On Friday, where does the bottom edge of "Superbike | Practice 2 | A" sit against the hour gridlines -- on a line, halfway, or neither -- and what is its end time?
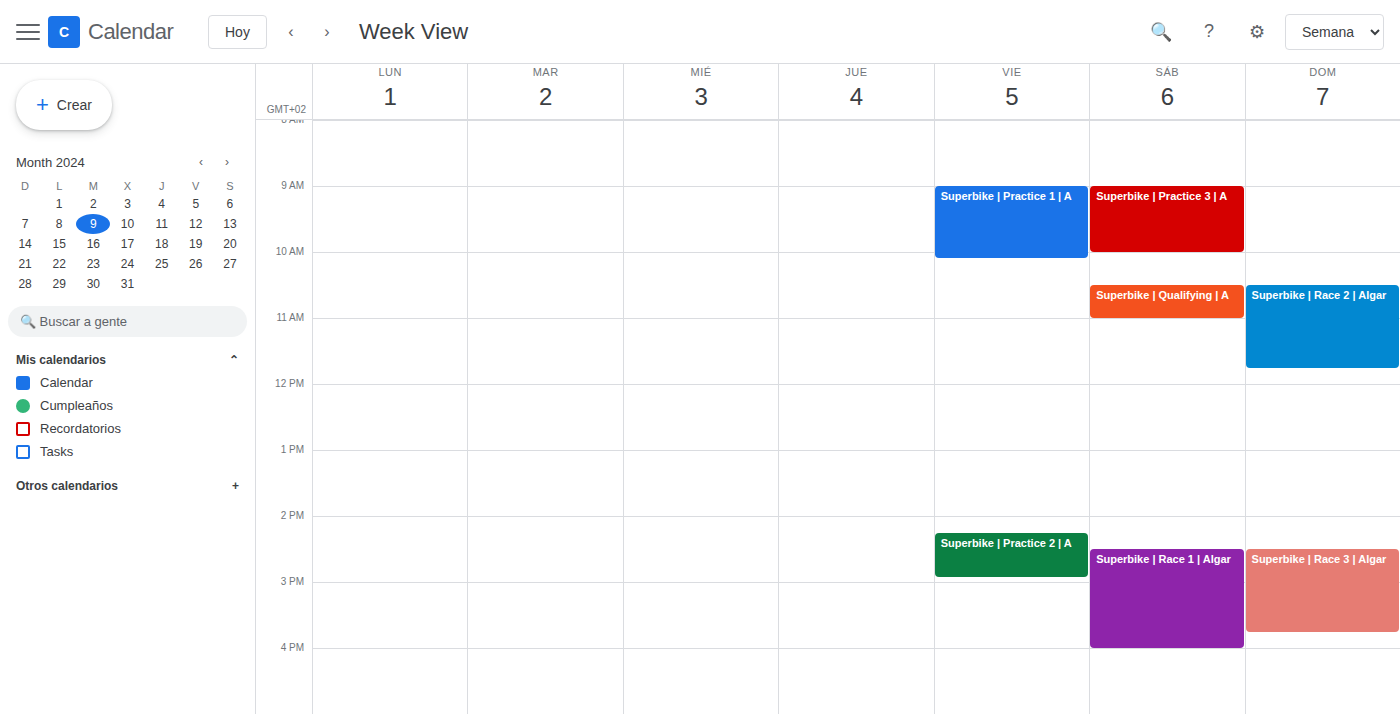
2:55 PM -- neither: 55 minutes below the 2 PM line and 5 minutes above the 3 PM line.